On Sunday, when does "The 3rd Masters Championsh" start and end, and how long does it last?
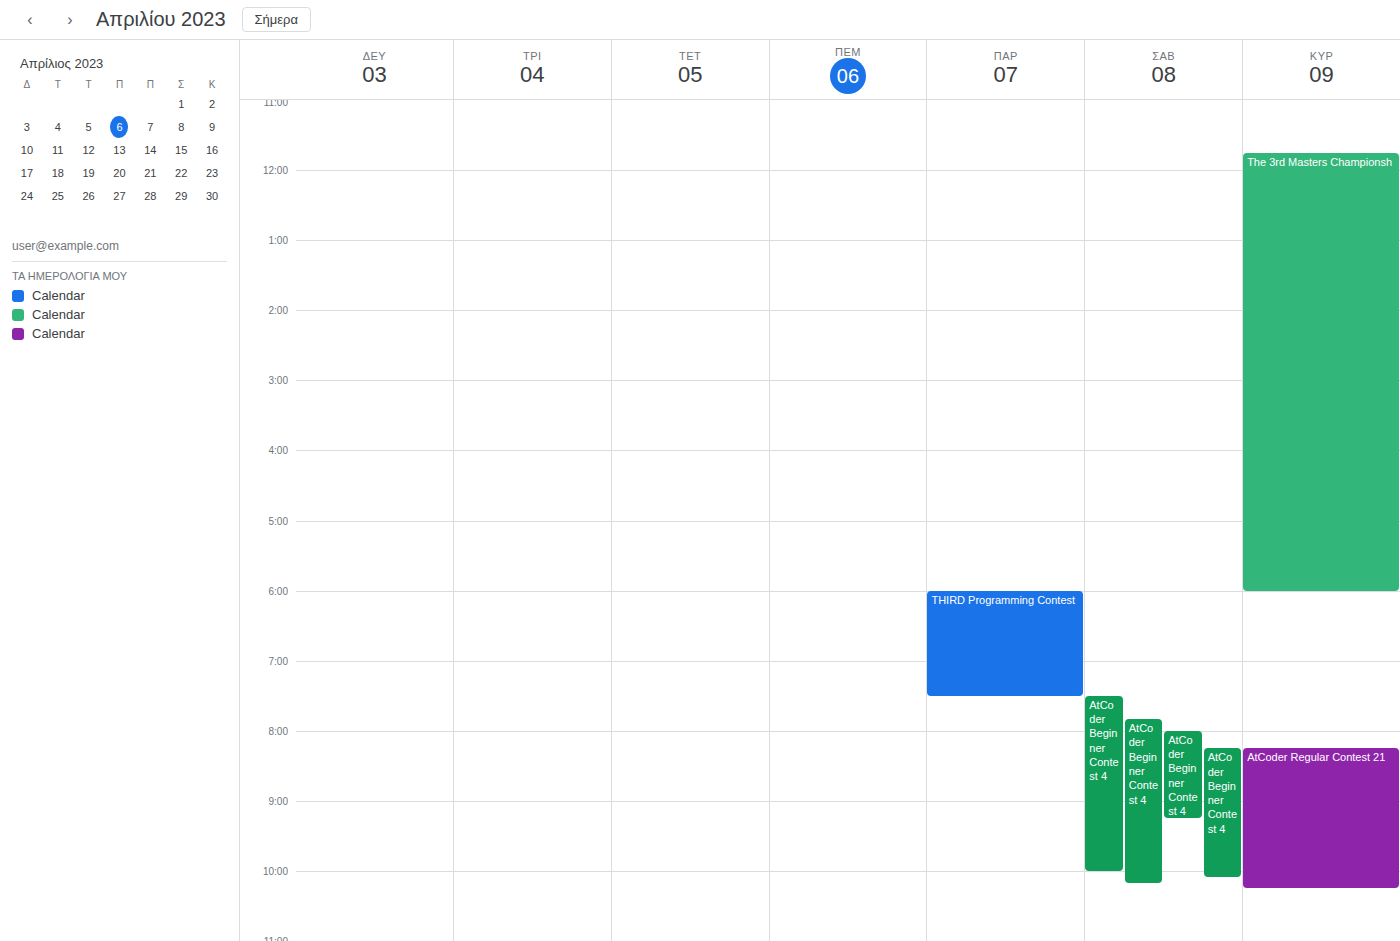
11:45 AM to 6:00 PM, 6 hours 15 minutes